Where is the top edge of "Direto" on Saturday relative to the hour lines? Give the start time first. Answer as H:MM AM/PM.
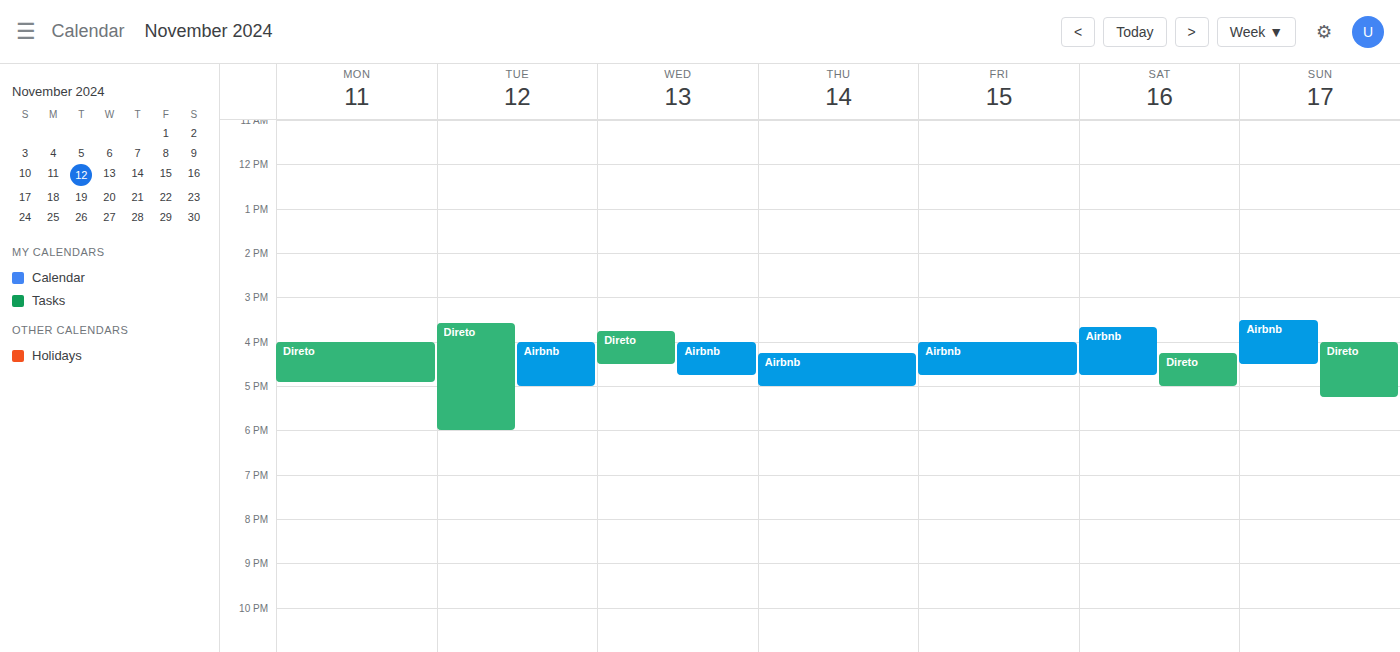
4:15 PM -- neither: a quarter of the way from the 4 PM line to the 5 PM line.